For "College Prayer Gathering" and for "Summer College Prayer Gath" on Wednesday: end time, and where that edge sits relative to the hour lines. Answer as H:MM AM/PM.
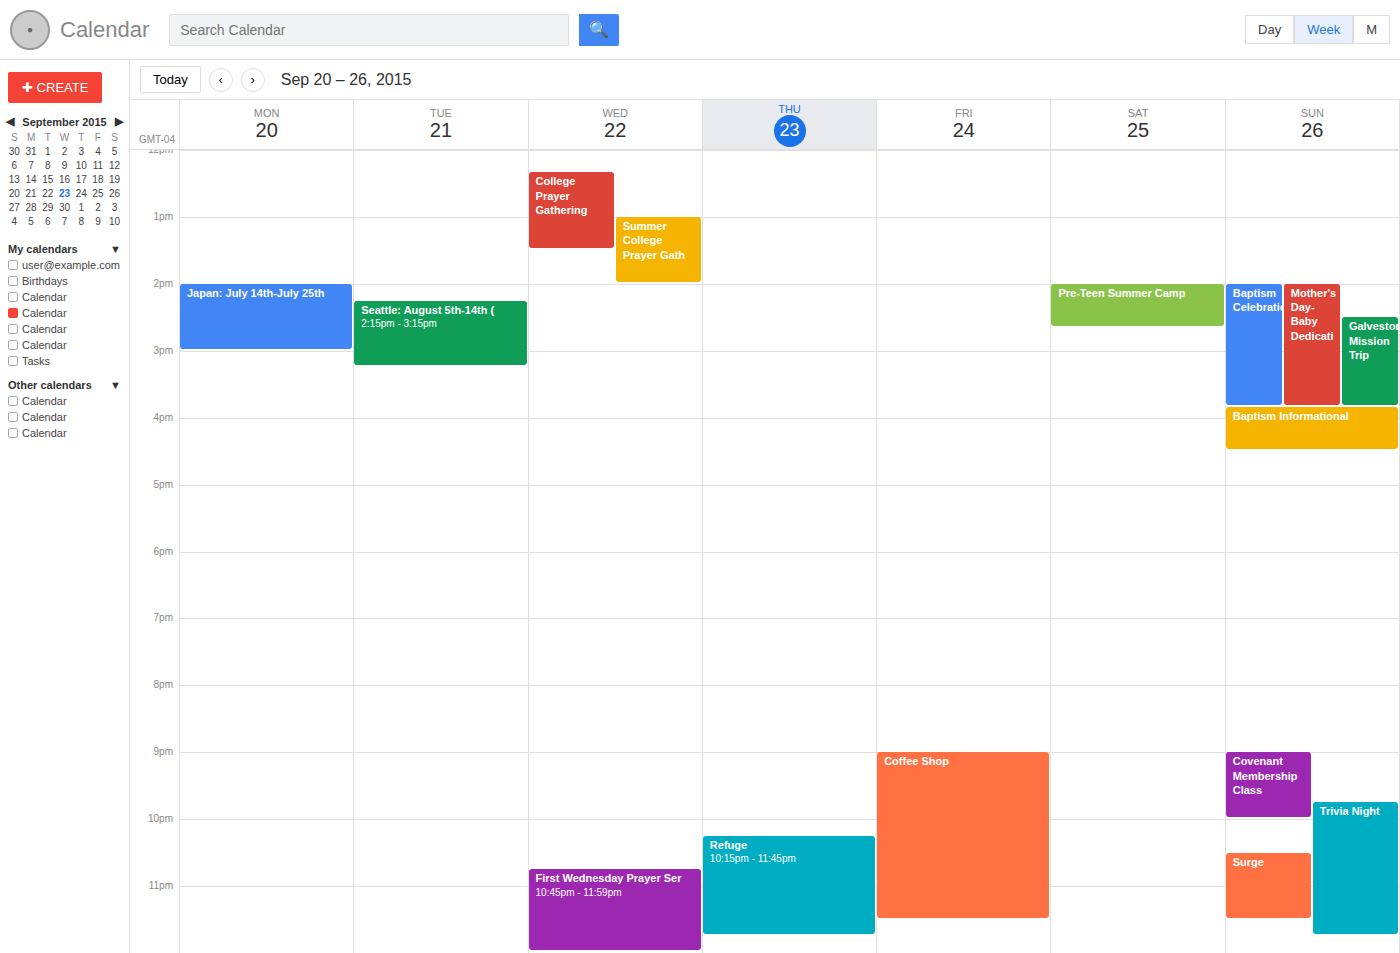
"College Prayer Gathering": 1:30 PM, halfway between the 1 PM and 2 PM lines. "Summer College Prayer Gath": 2:00 PM, exactly on the 2 PM line.